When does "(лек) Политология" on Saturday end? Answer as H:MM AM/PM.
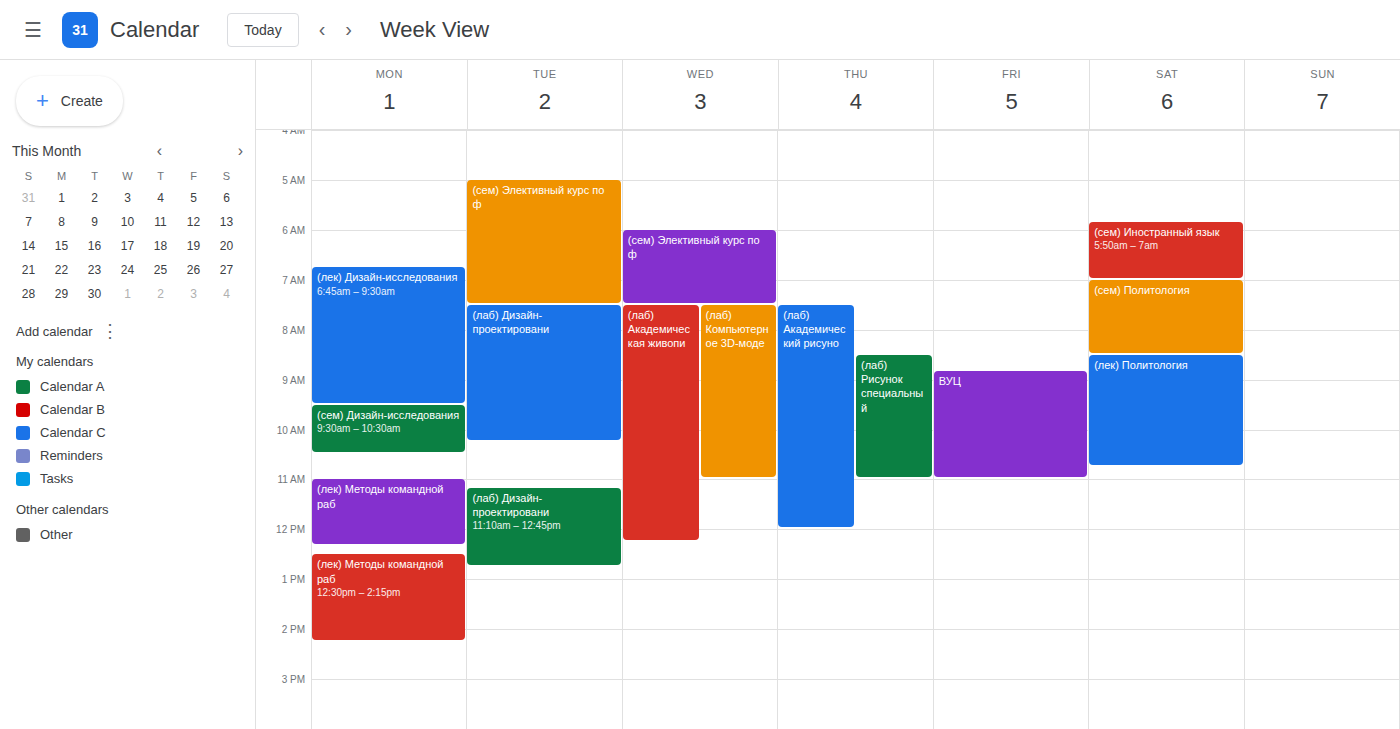
10:45 AM